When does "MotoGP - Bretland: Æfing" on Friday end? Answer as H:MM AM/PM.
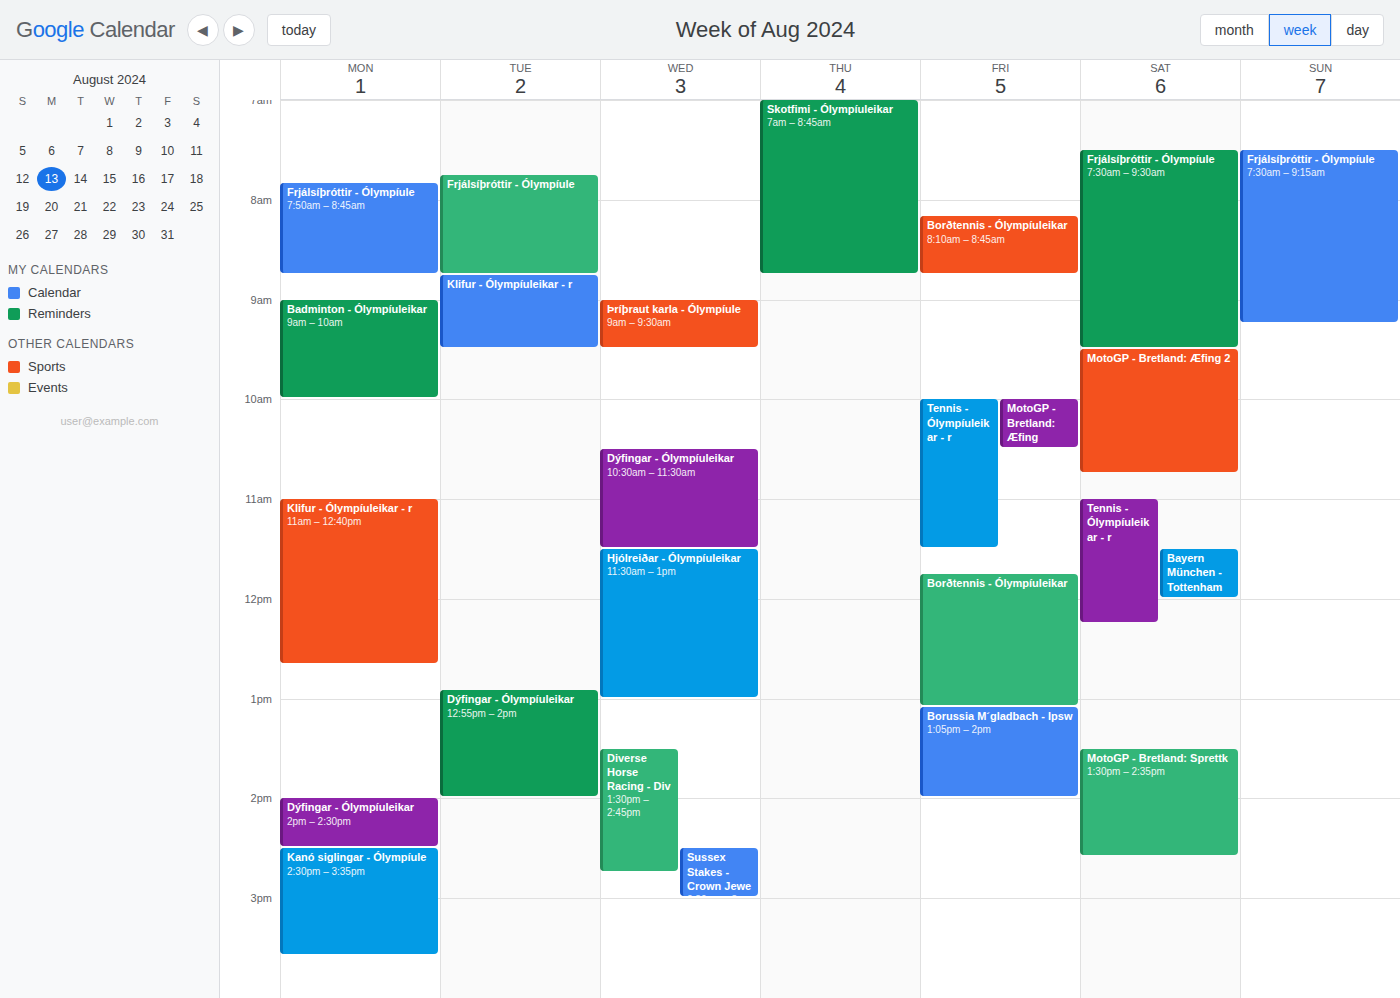
10:30 AM